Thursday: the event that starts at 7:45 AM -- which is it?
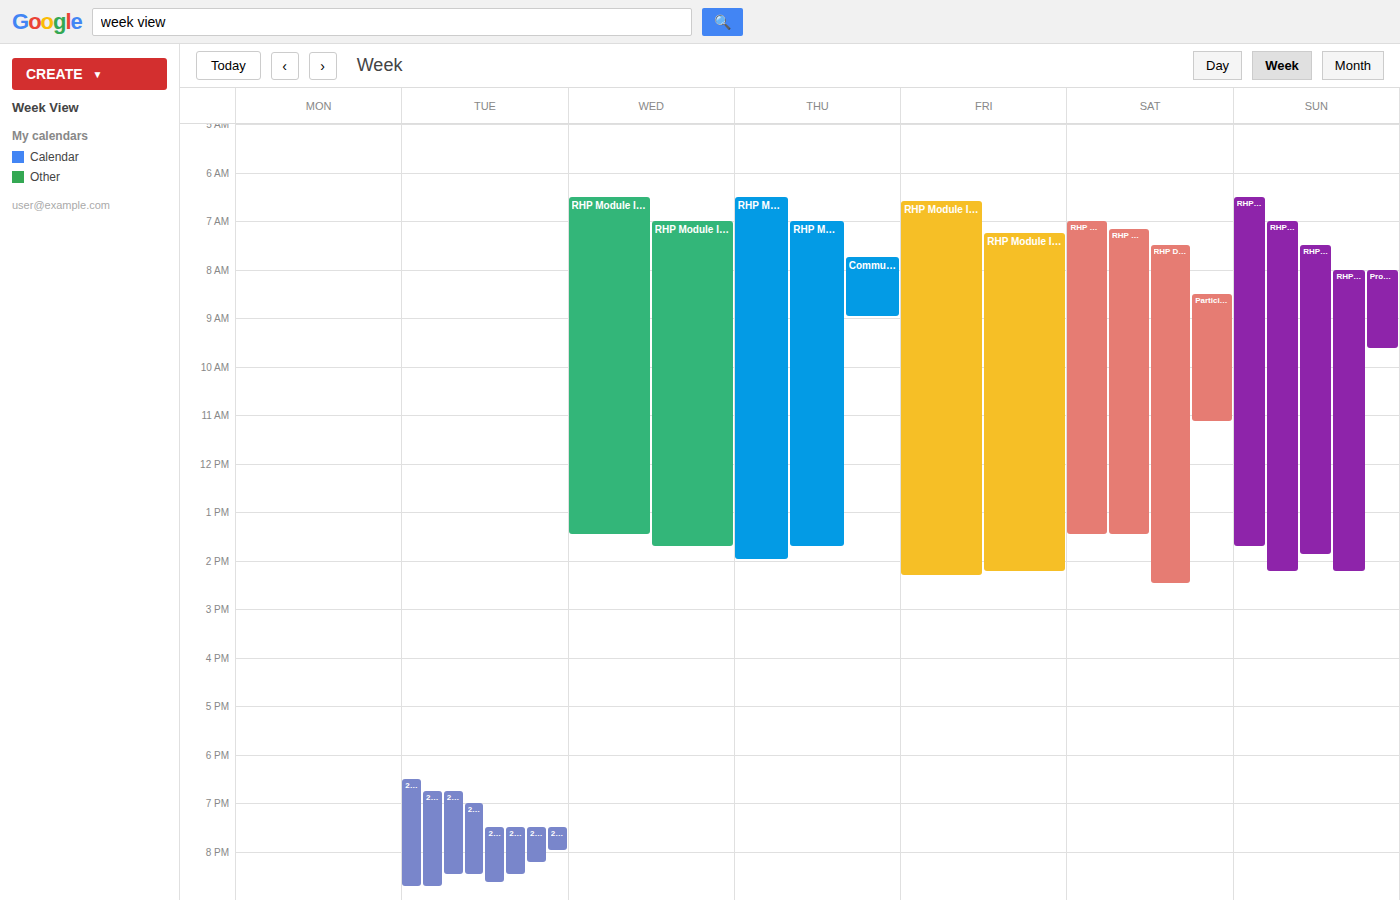
"Community Call – Early"